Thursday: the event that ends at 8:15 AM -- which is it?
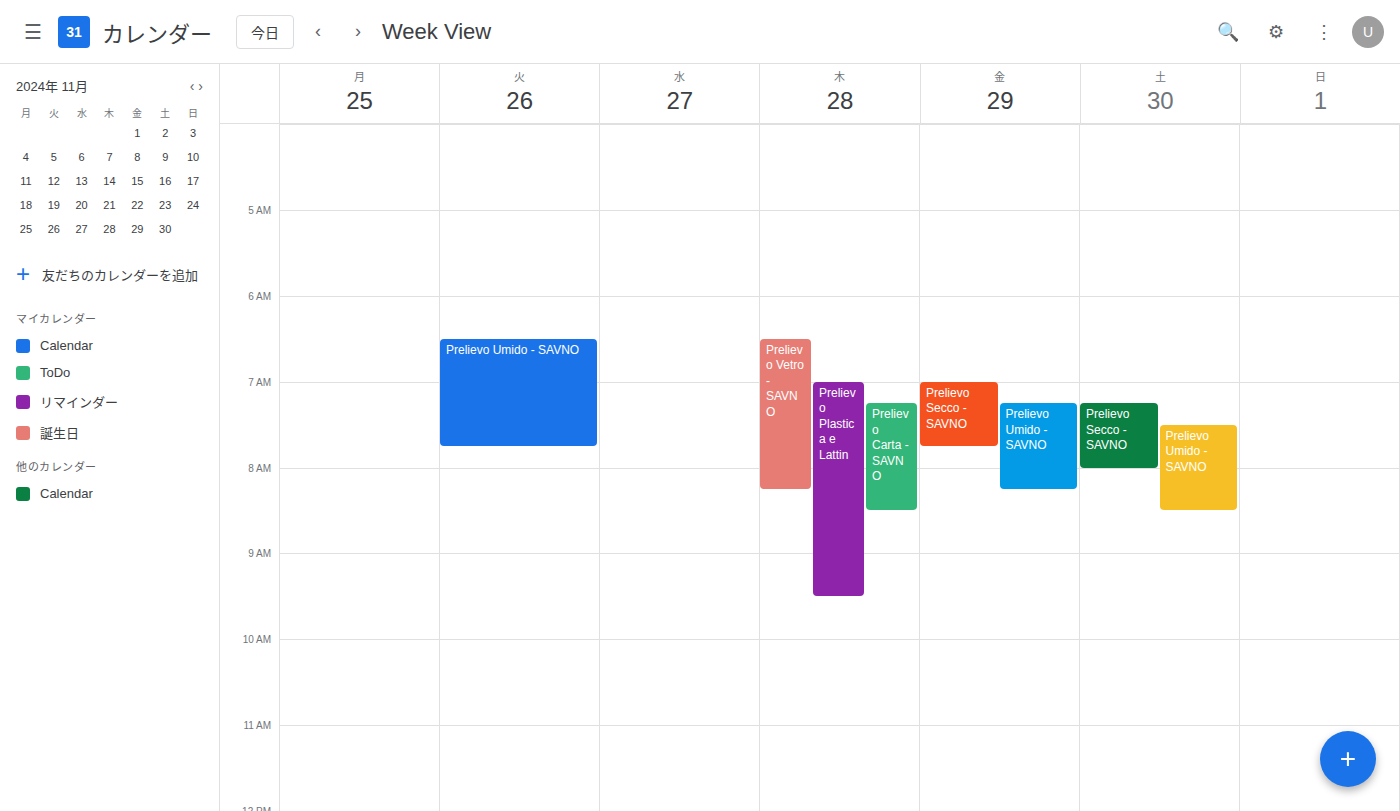
"Prelievo Vetro - SAVNO"